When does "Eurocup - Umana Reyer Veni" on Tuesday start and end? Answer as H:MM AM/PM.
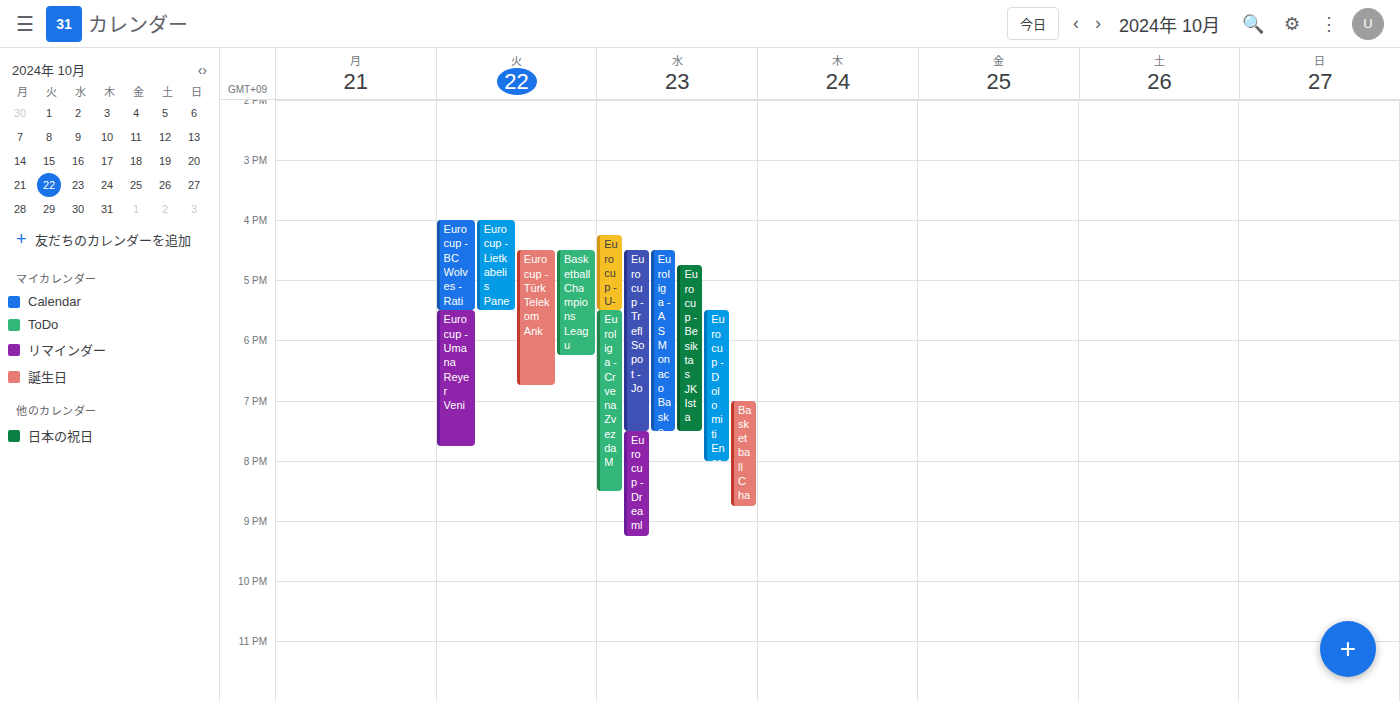
5:30 PM to 7:45 PM